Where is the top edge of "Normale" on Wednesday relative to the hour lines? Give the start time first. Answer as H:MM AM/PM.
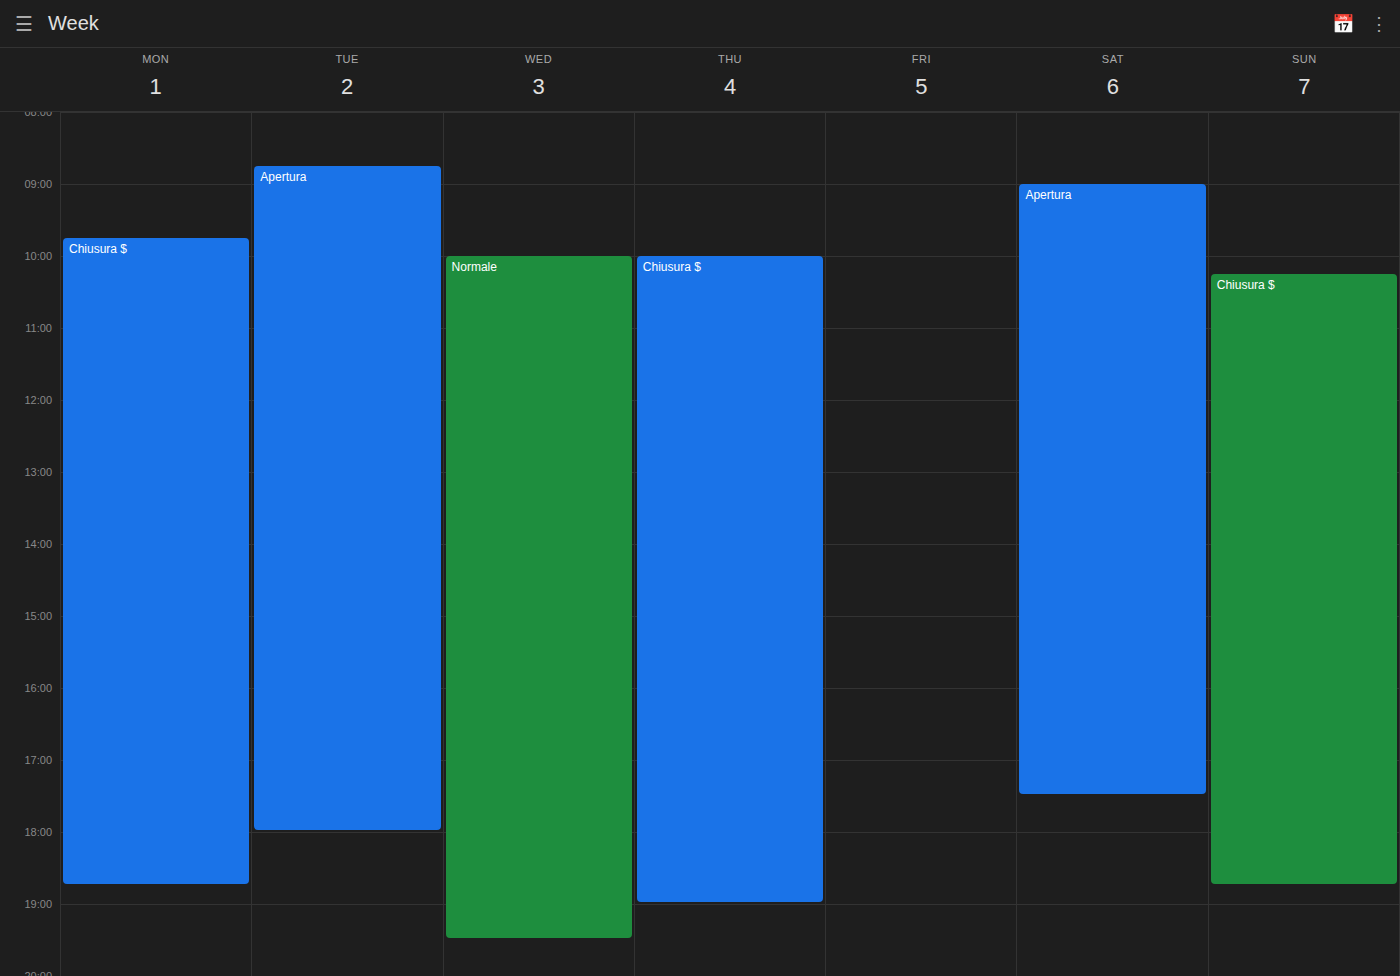
10:00 AM -- exactly on the 10 AM line.